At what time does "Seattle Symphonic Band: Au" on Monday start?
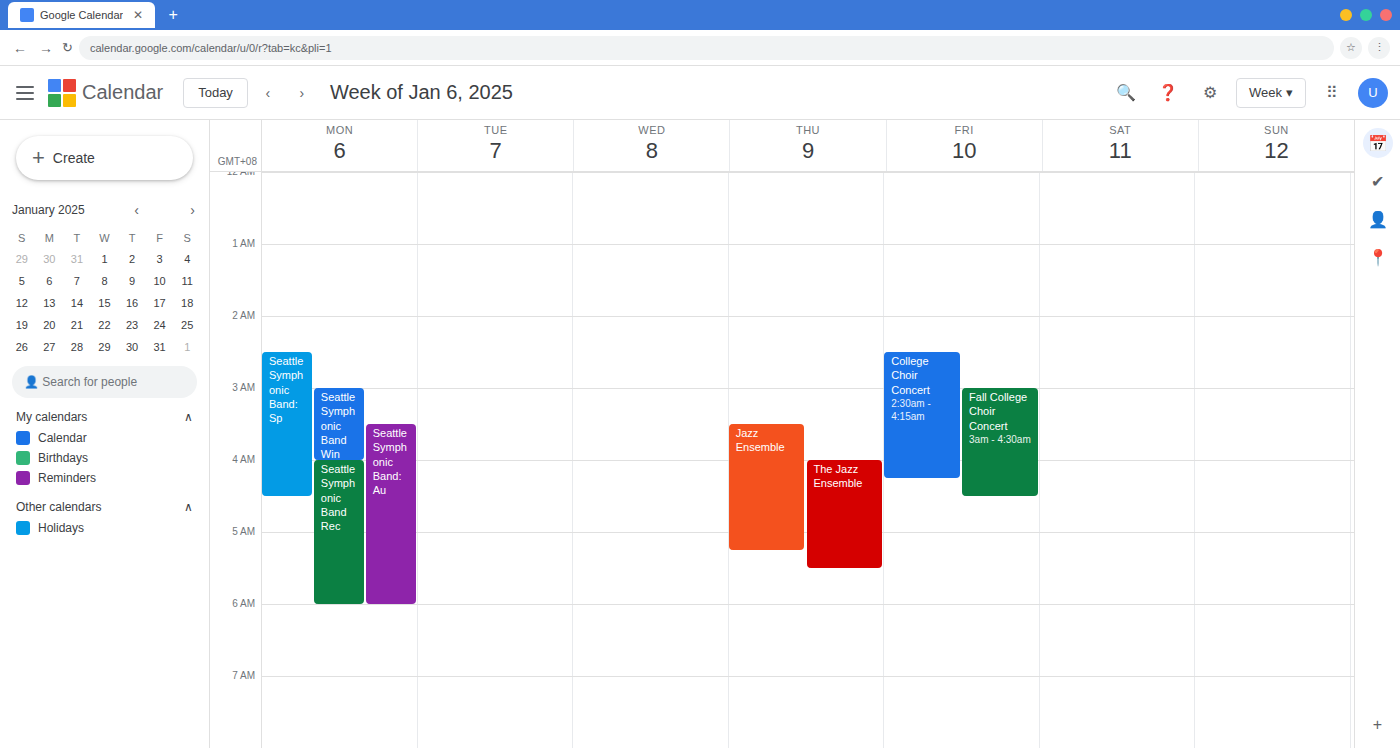
3:30 AM